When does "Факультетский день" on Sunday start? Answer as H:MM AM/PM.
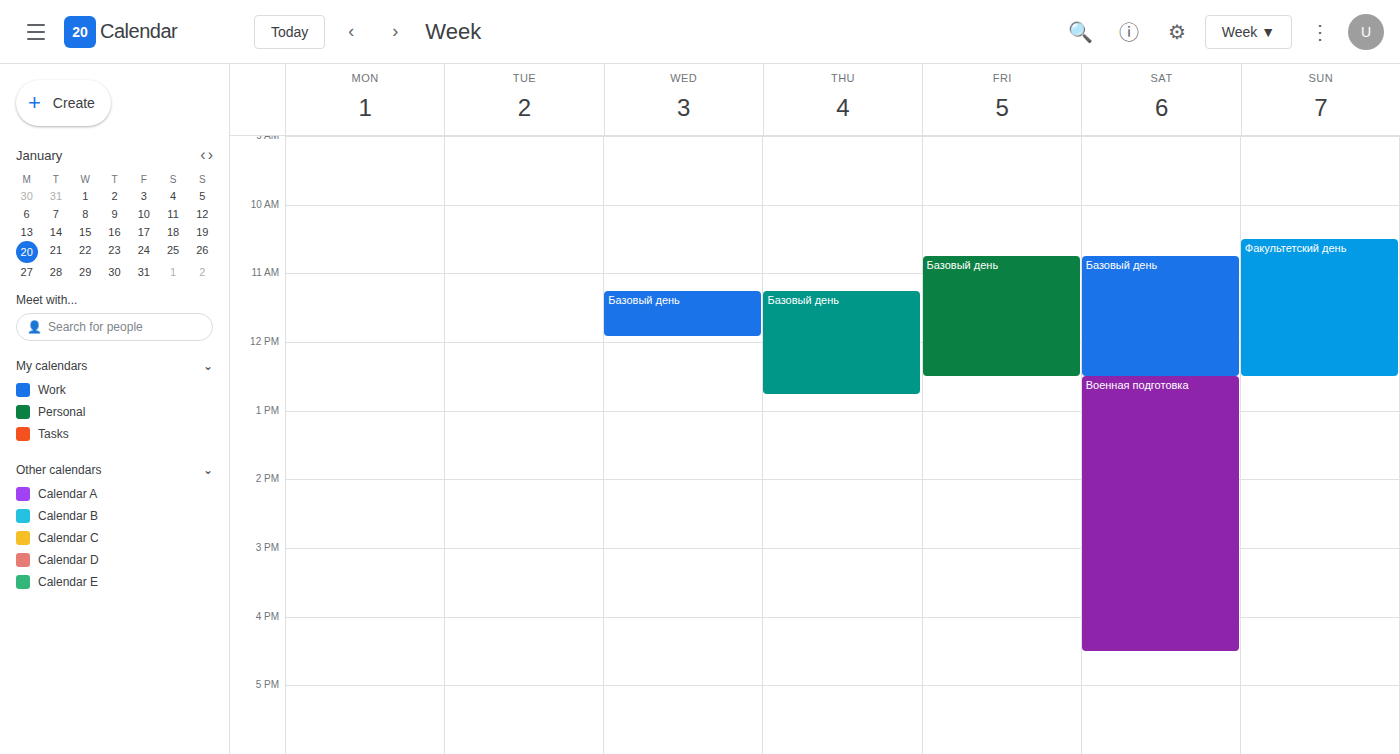
10:30 AM